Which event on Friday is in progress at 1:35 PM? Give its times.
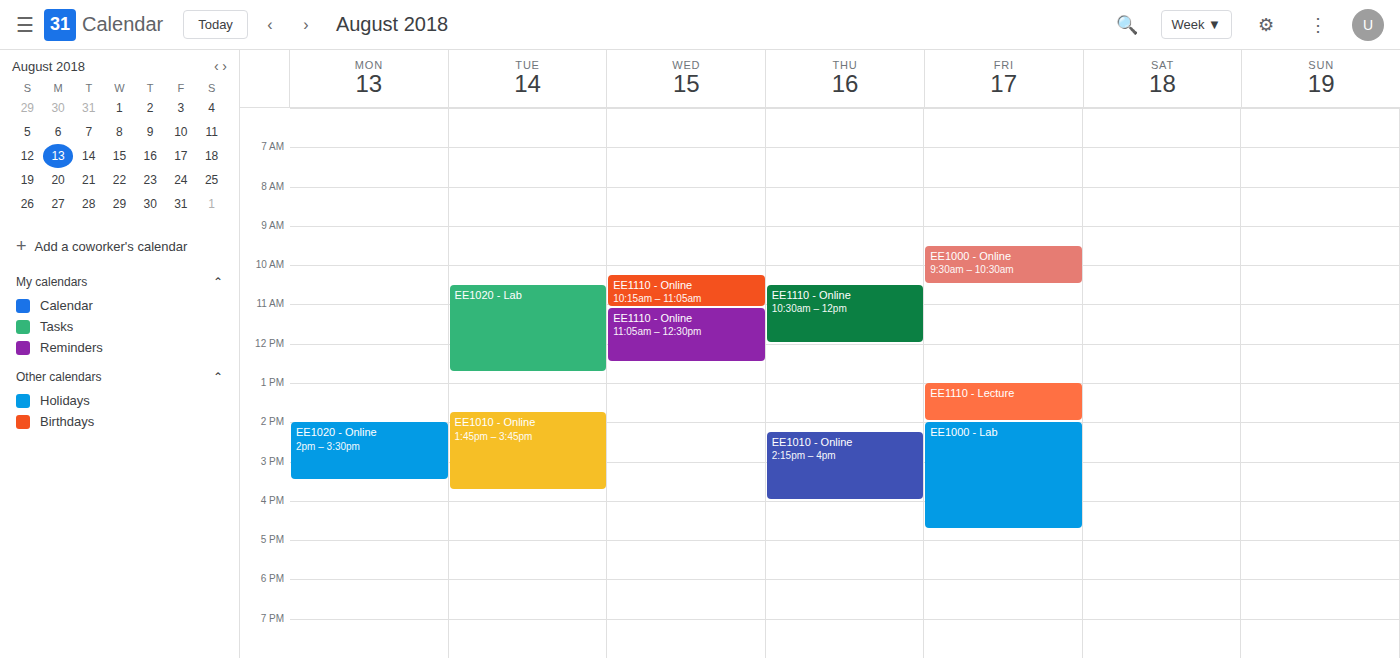
"EE1110 - Lecture", 1:00 PM to 2:00 PM